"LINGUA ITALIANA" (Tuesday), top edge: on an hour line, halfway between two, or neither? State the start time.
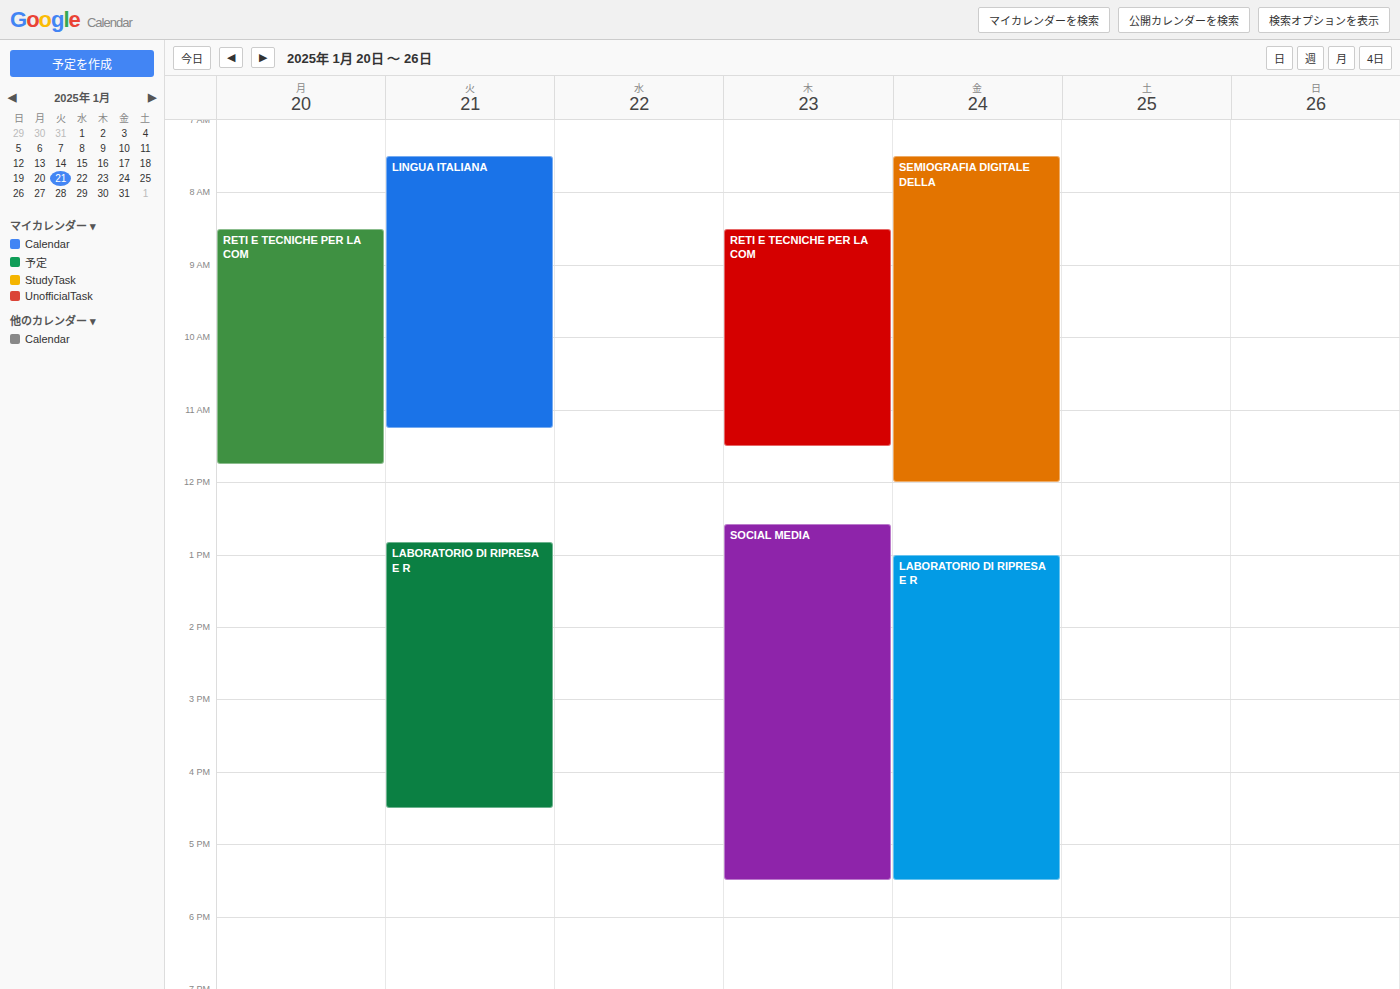
7:30 AM -- halfway between the 7 AM and 8 AM lines.